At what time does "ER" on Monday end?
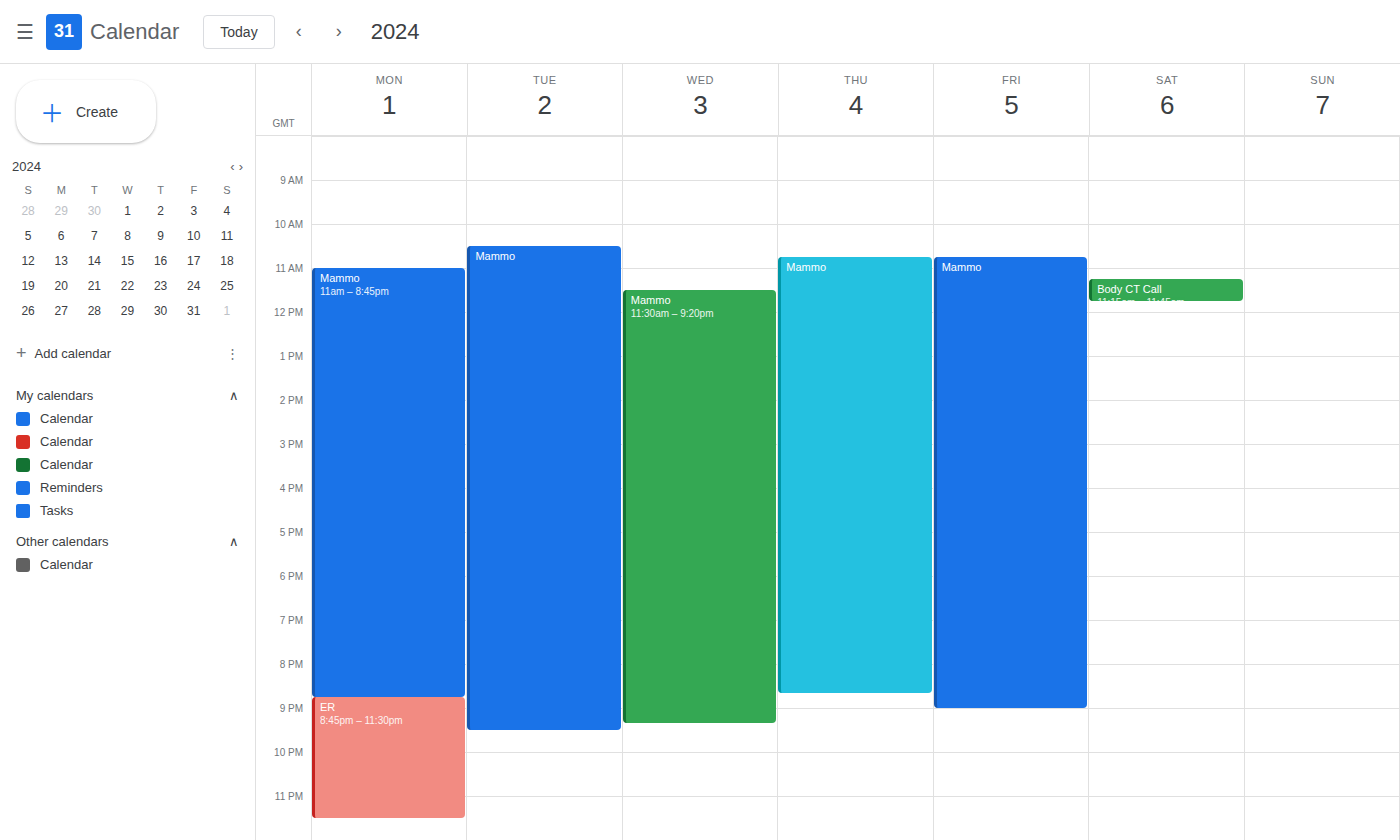
11:30 PM